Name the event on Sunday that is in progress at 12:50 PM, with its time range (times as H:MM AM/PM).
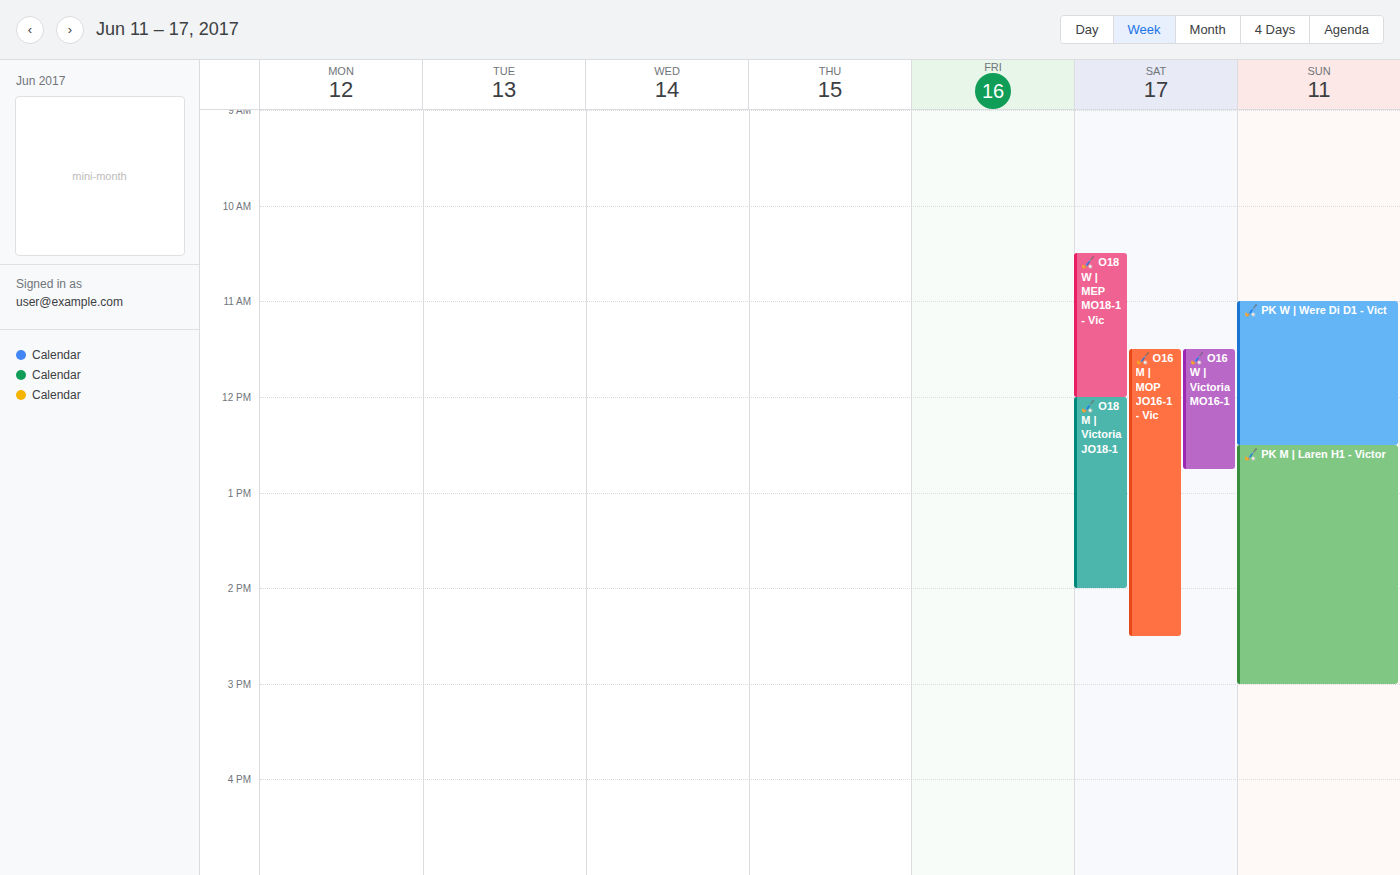
"🏑 PK M | Laren H1 - Victor", 12:30 PM to 3:00 PM